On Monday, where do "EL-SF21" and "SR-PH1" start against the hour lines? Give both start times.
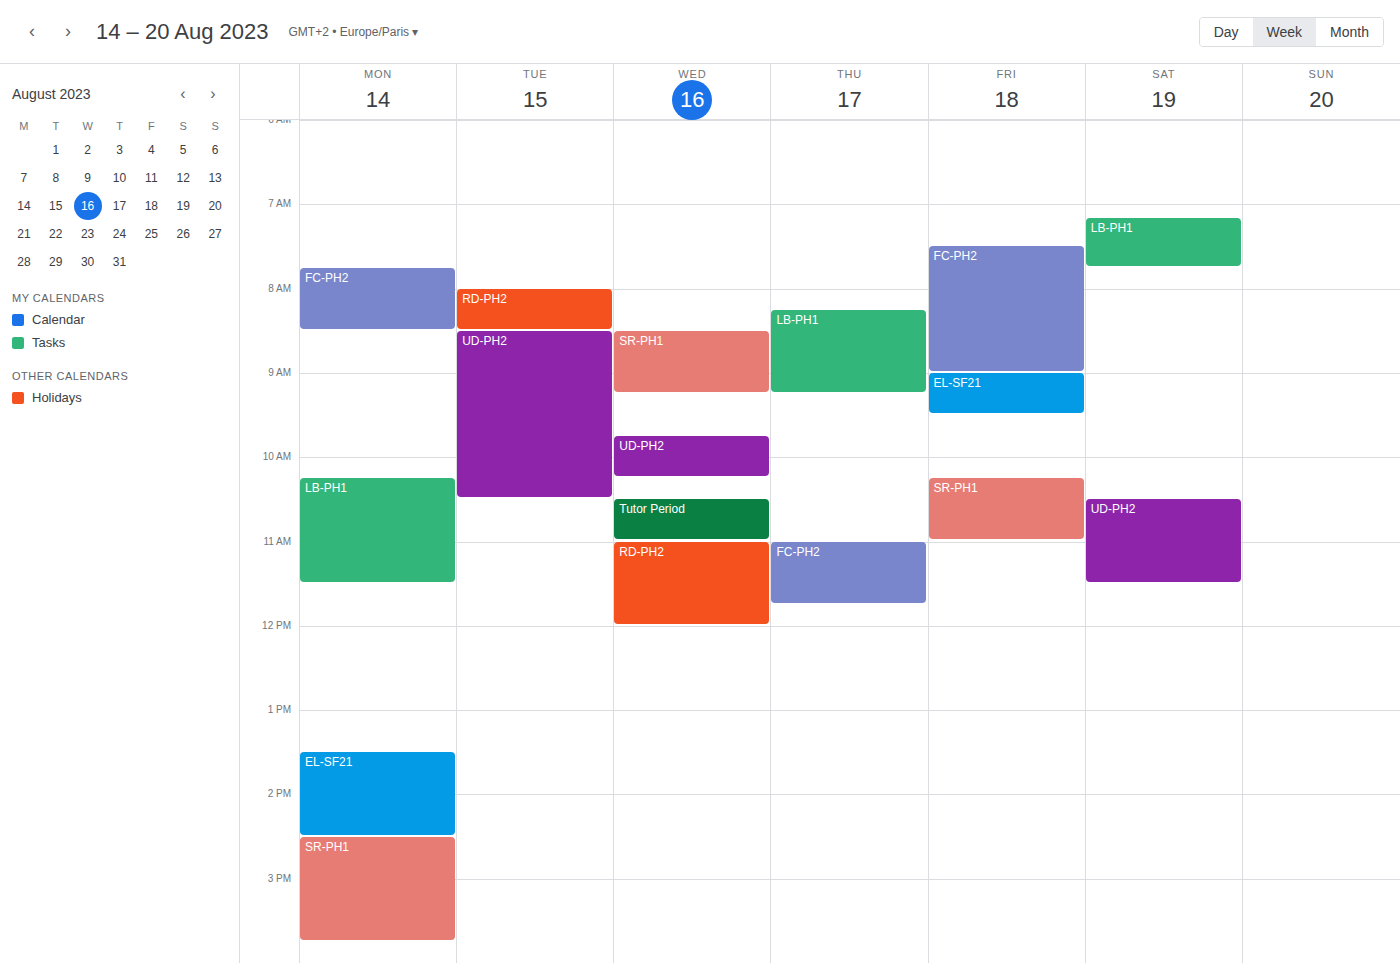
"EL-SF21": 1:30 PM, halfway between the 1 PM and 2 PM lines. "SR-PH1": 2:30 PM, halfway between the 2 PM and 3 PM lines.